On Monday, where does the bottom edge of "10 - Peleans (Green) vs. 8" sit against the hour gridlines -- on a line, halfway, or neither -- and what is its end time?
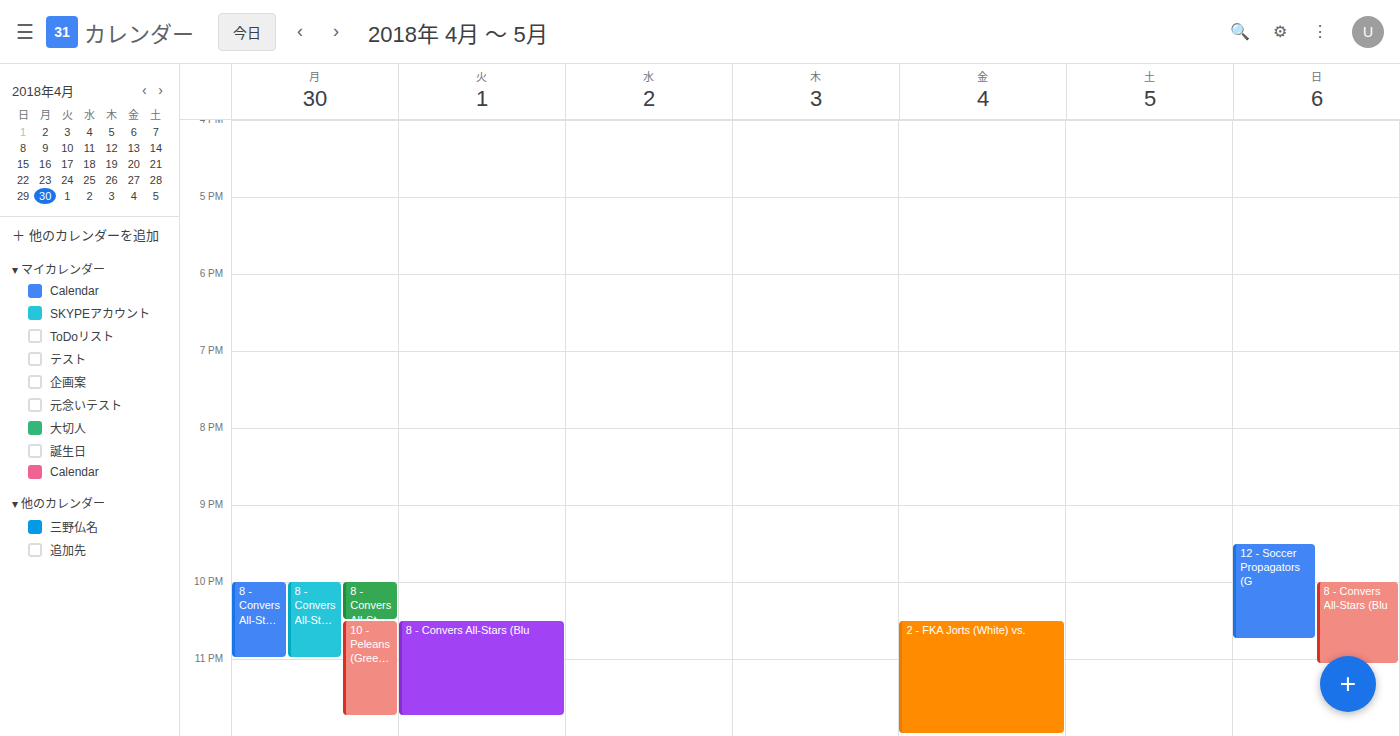
11:45 PM -- neither: three quarters of the way from the 11 PM line to the 12 AM line.